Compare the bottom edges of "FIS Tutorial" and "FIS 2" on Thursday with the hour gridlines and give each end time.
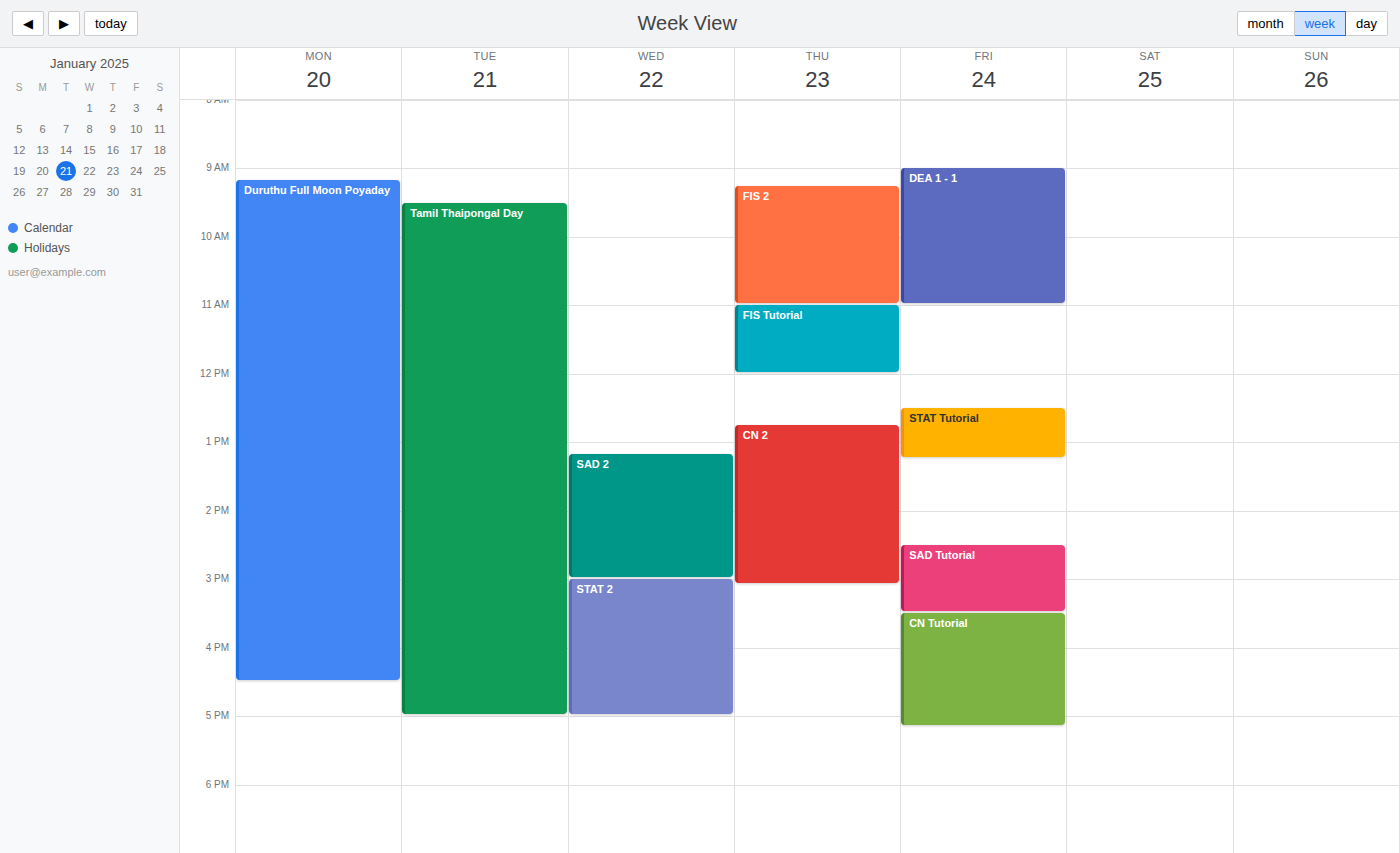
"FIS Tutorial": 12:00 PM, exactly on the 12 PM line. "FIS 2": 11:00 AM, exactly on the 11 AM line.